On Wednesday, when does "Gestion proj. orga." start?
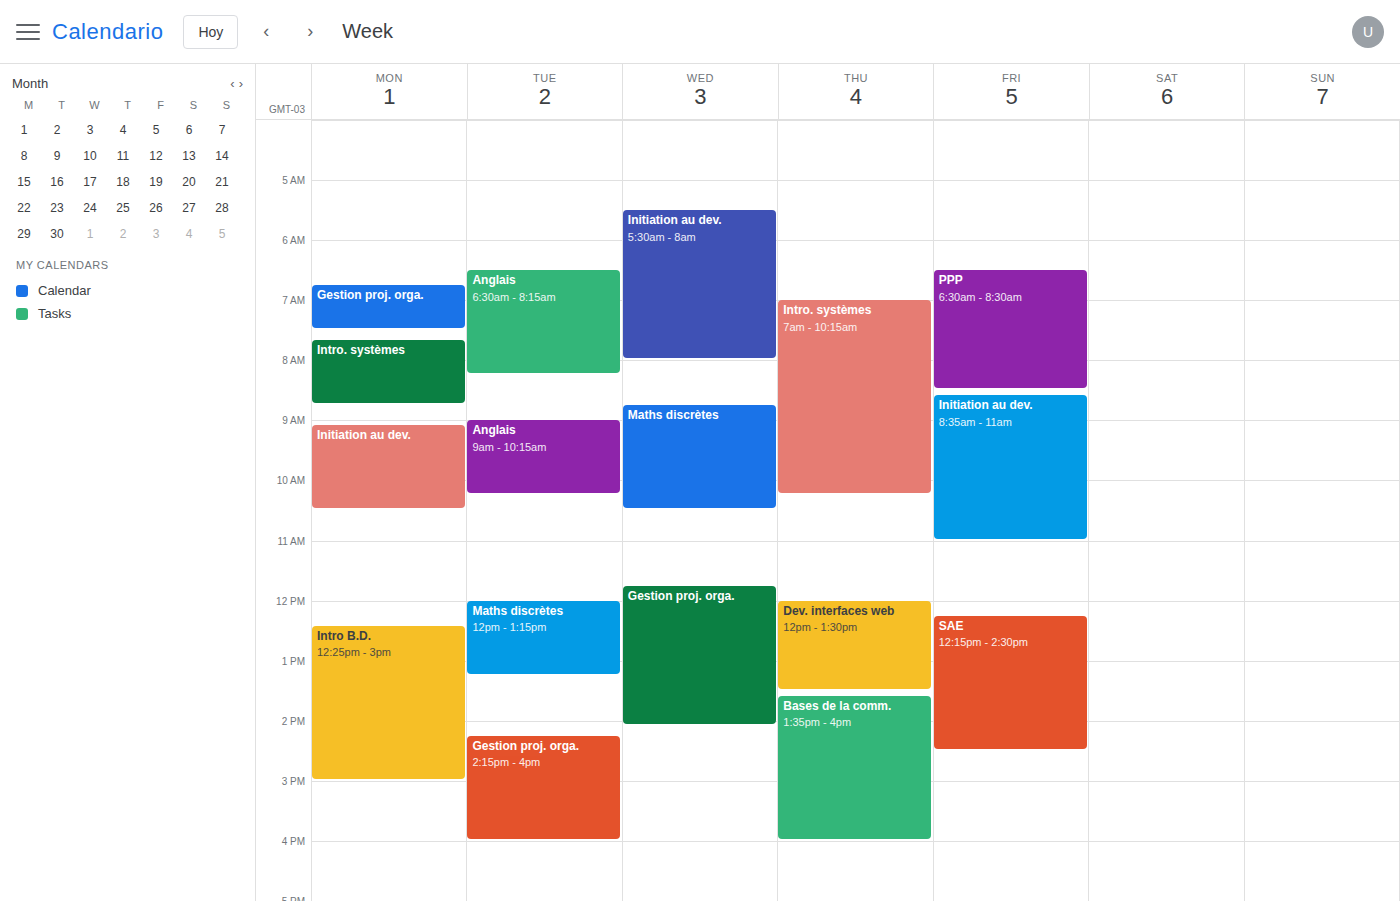
11:45 AM